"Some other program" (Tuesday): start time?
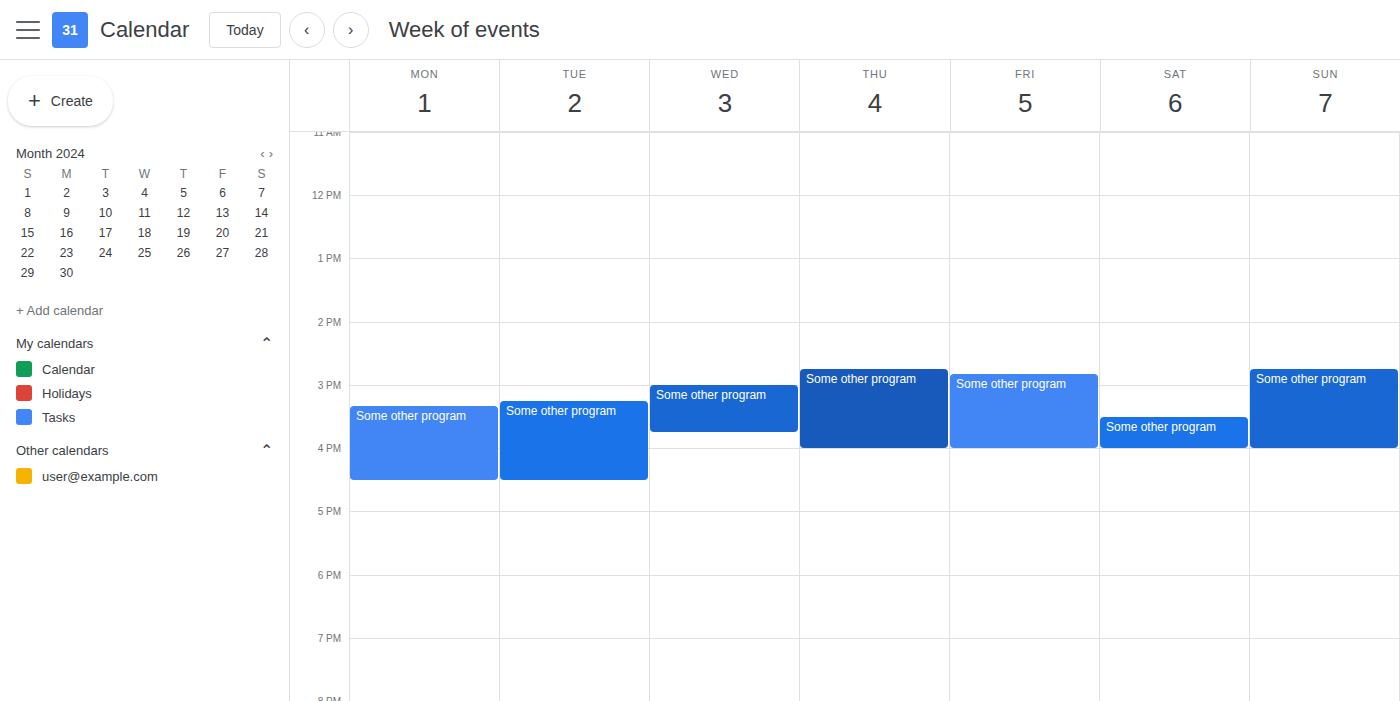
3:15 PM